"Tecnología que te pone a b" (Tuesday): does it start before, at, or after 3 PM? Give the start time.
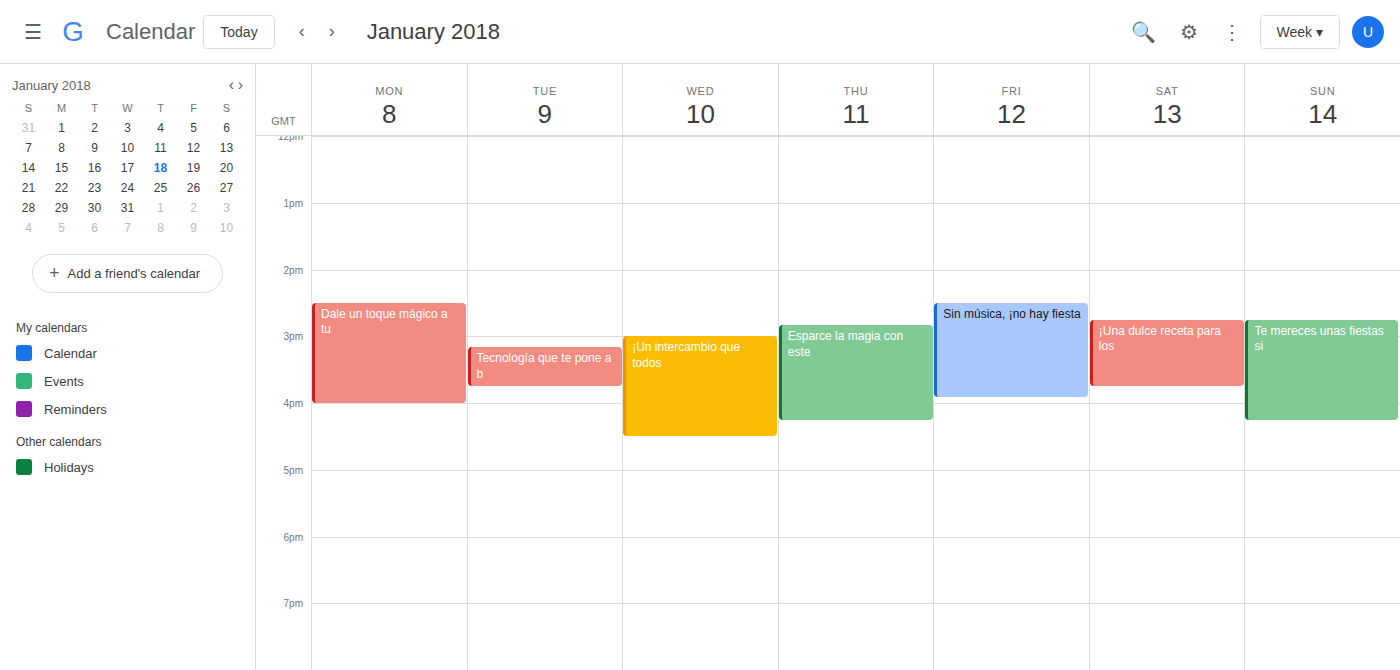
3:10 PM -- after 3 PM, 10 minutes below the 3 PM line.